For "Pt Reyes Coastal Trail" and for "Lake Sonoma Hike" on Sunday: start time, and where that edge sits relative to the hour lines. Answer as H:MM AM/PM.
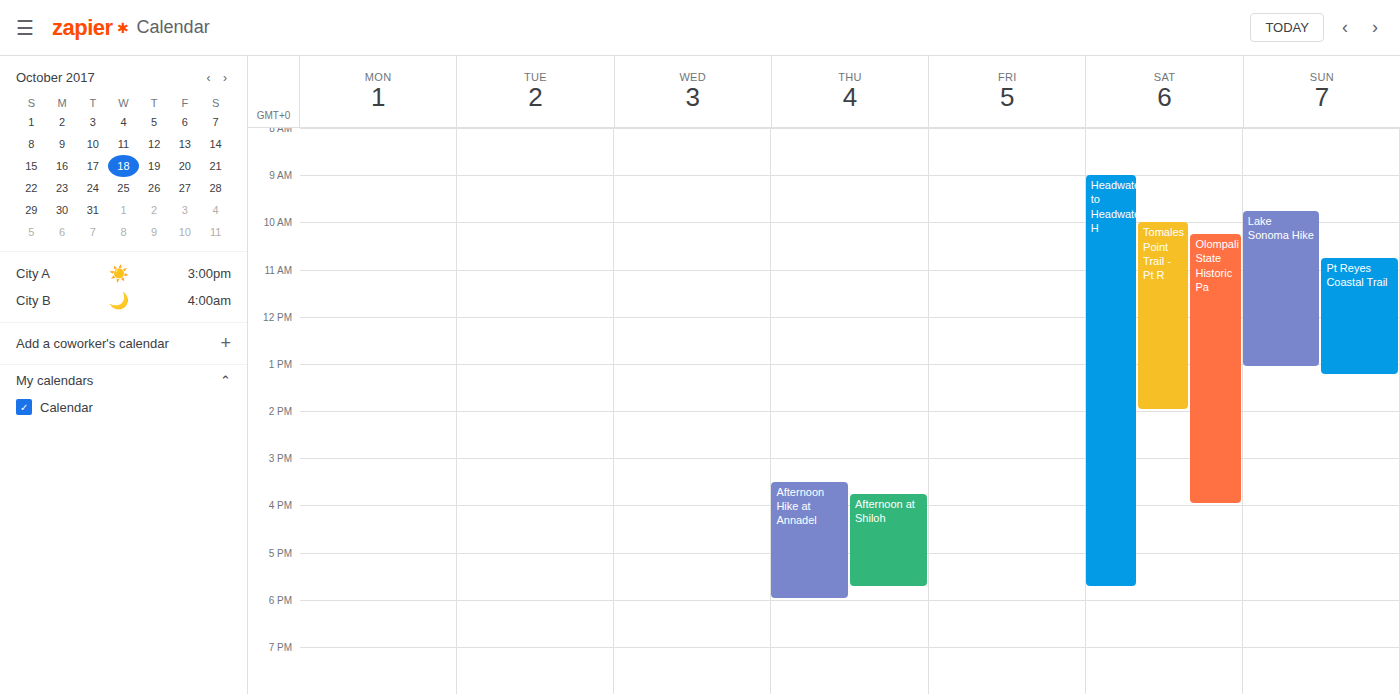
"Pt Reyes Coastal Trail": 10:45 AM, neither: three quarters of the way from the 10 AM line to the 11 AM line. "Lake Sonoma Hike": 9:45 AM, neither: three quarters of the way from the 9 AM line to the 10 AM line.